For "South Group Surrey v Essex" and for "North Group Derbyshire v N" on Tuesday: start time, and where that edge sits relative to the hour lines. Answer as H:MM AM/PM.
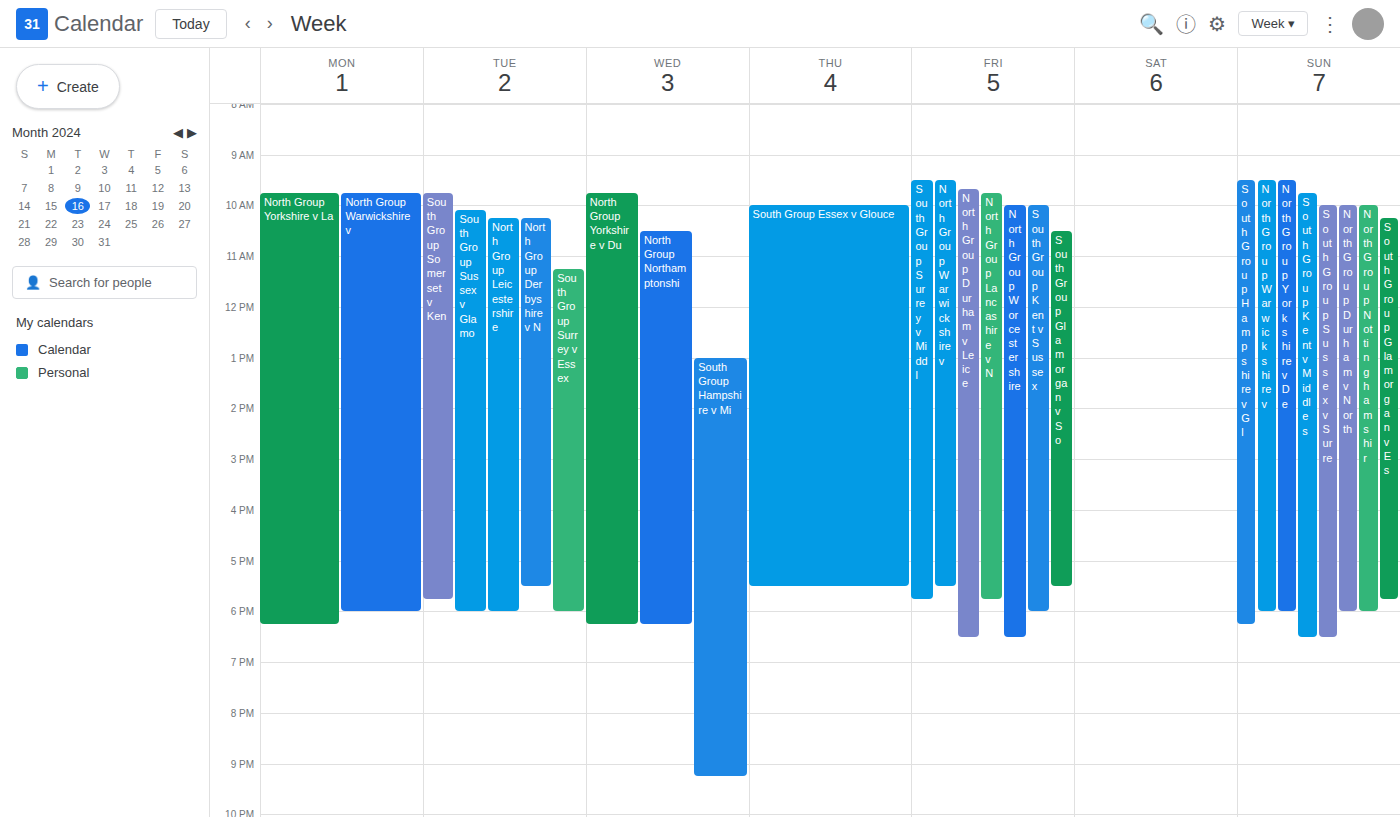
"South Group Surrey v Essex": 11:15 AM, neither: a quarter of the way from the 11 AM line to the 12 PM line. "North Group Derbyshire v N": 10:15 AM, neither: a quarter of the way from the 10 AM line to the 11 AM line.